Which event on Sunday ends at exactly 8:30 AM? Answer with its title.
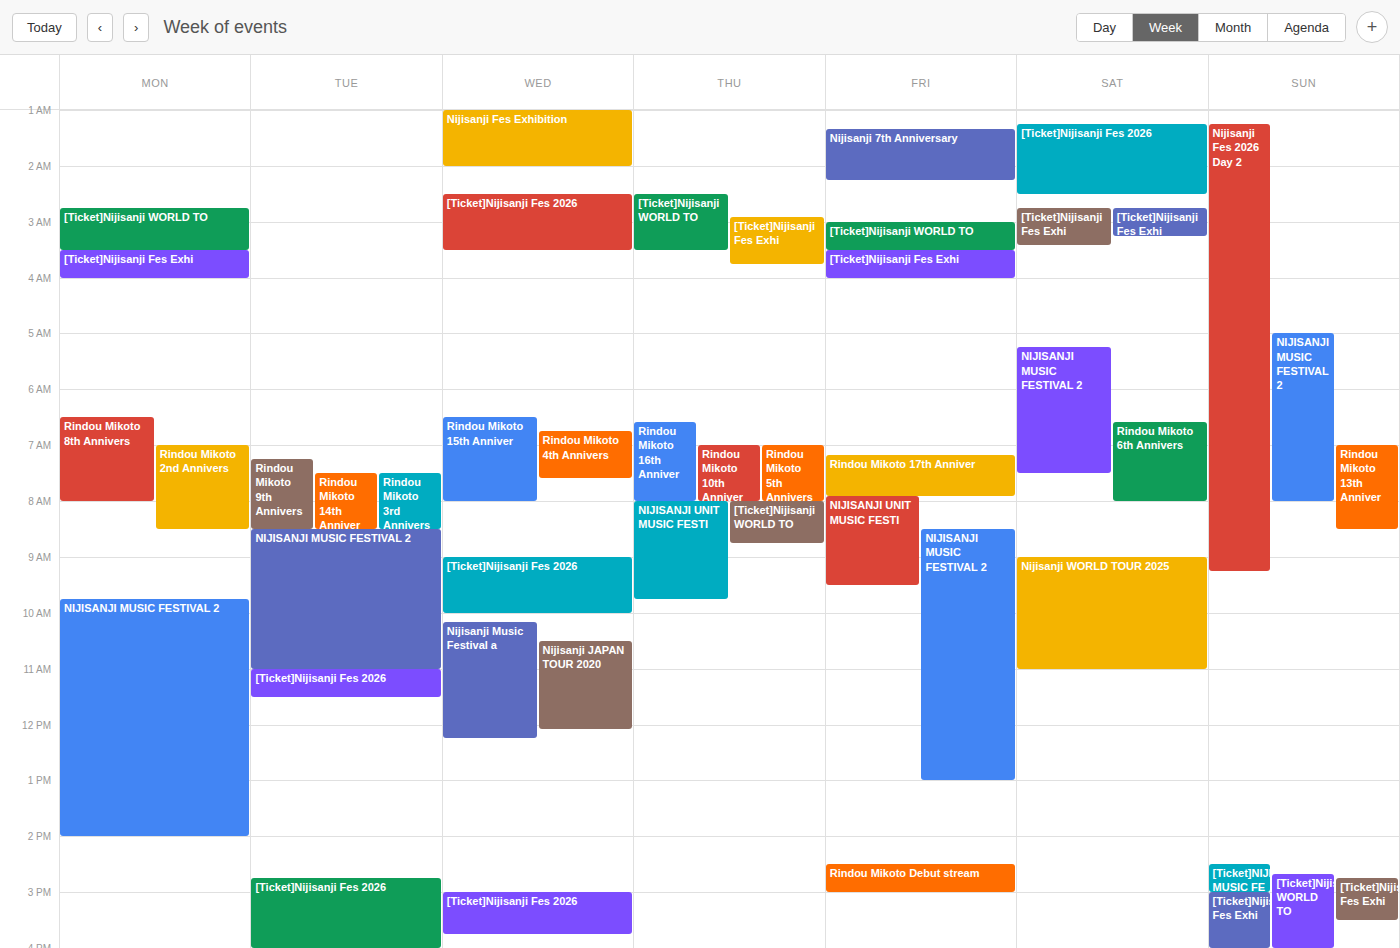
"Rindou Mikoto 13th Anniver"